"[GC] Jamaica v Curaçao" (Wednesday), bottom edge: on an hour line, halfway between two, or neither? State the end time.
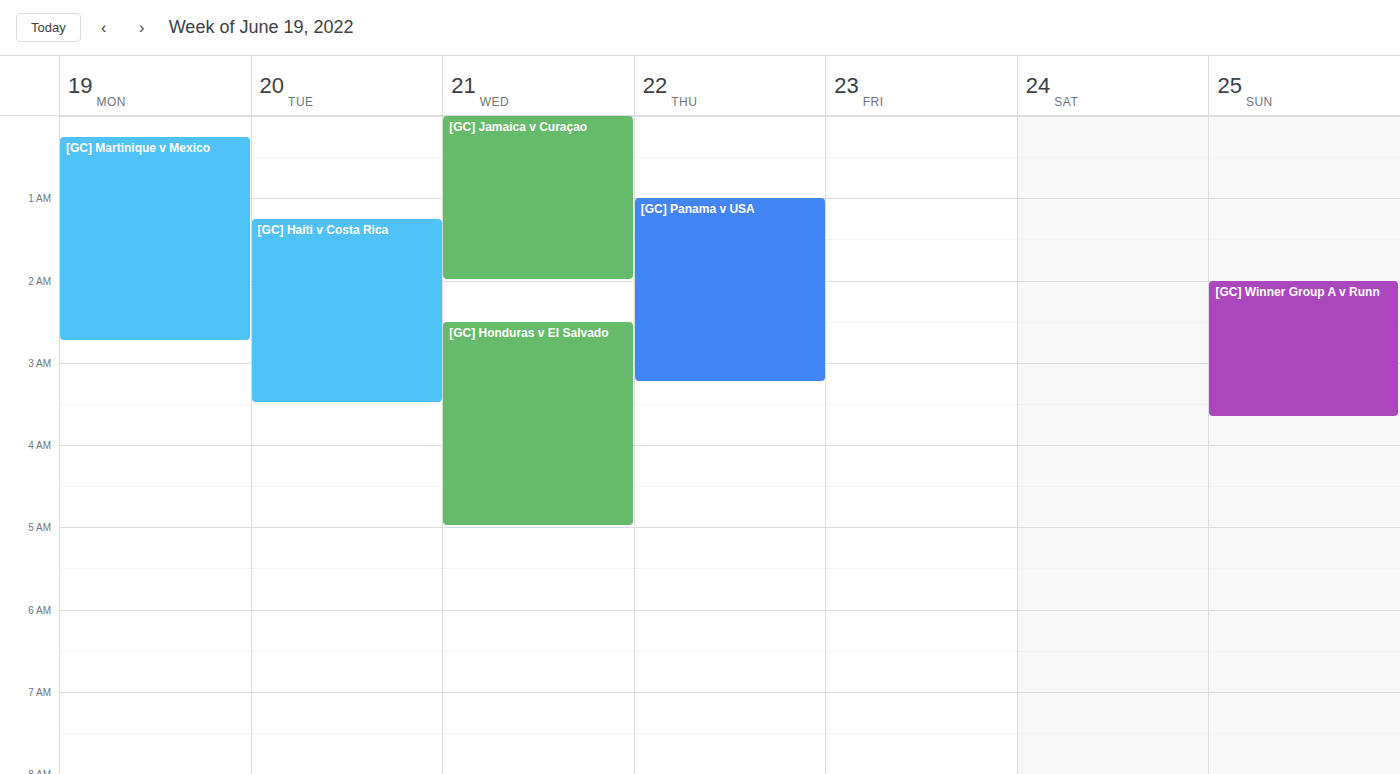
2:00 AM -- exactly on the 2 AM line.